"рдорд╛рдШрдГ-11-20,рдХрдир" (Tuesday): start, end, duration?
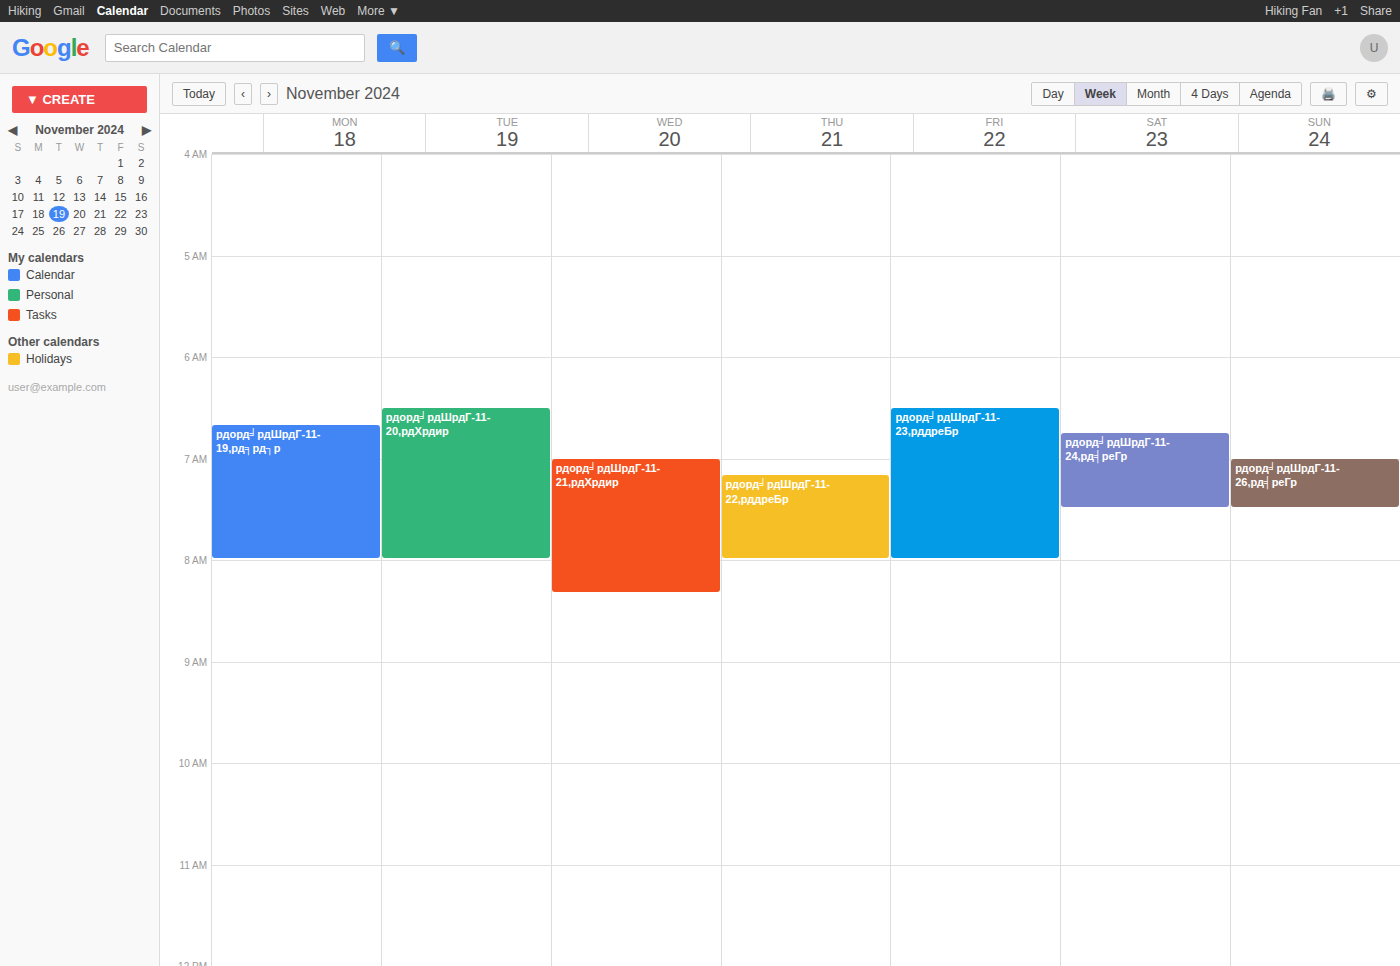
6:30 AM to 8:00 AM, 1 hour 30 minutes